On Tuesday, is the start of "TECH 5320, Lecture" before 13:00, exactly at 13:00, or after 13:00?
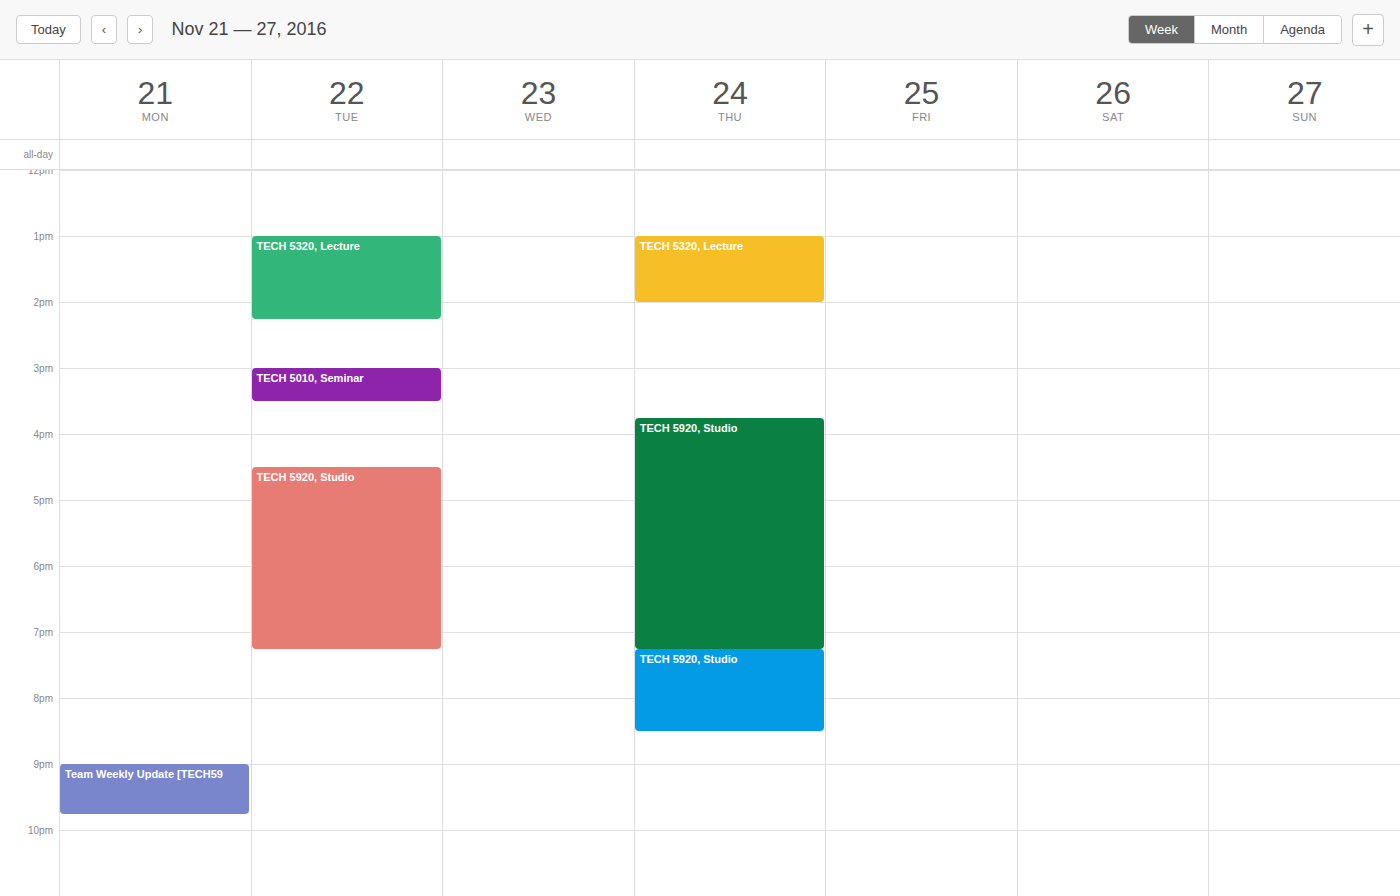
13:00 -- exactly at 13:00, on the 13:00 line.